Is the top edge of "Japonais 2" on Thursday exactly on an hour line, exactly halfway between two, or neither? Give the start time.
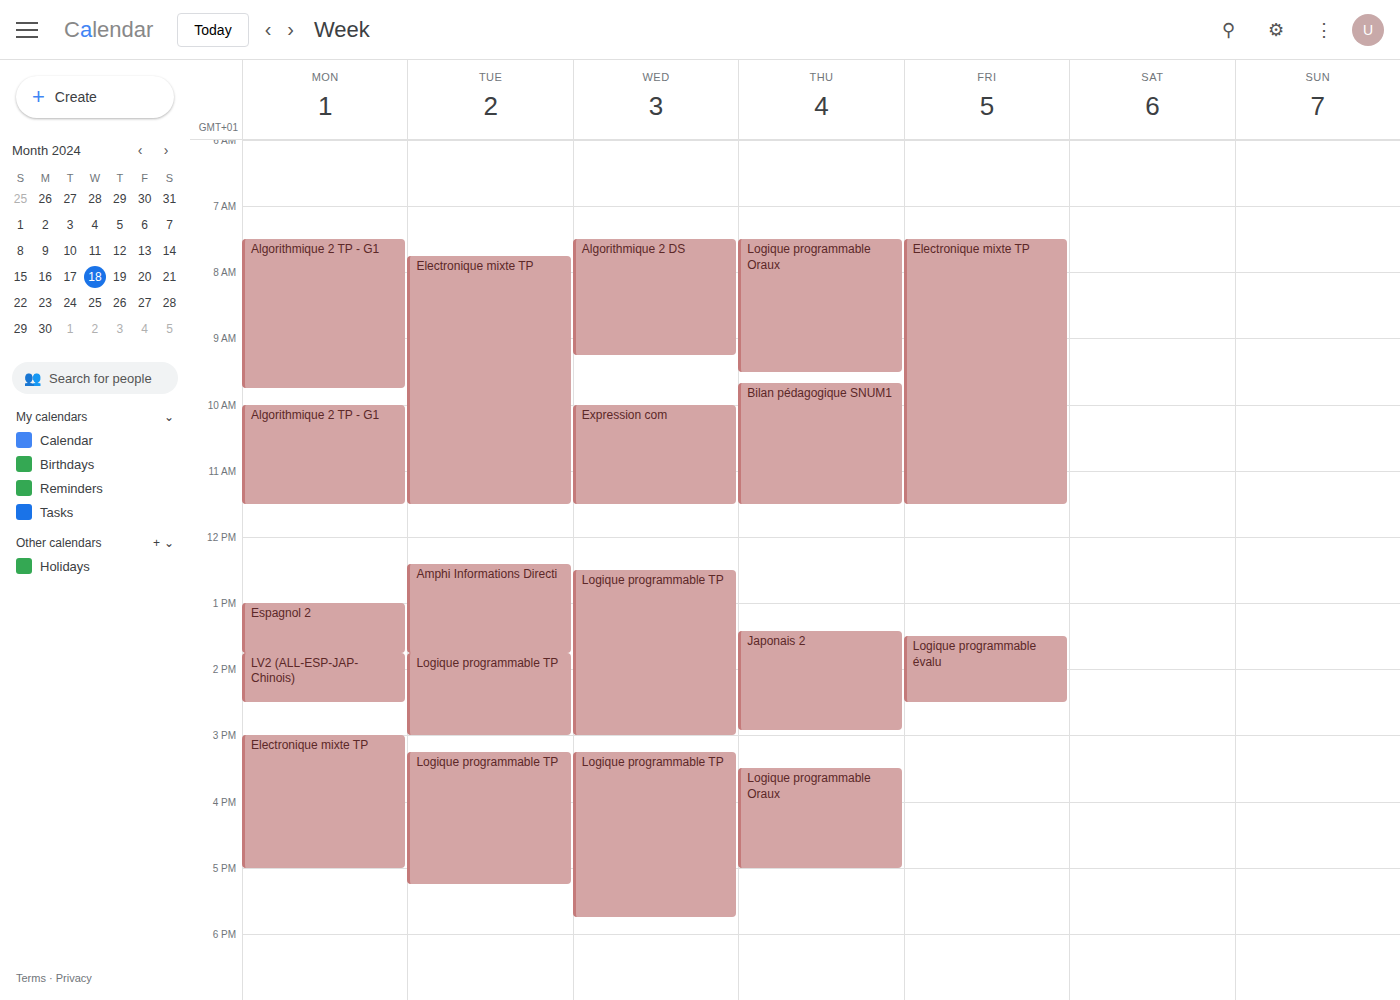
1:25 PM -- neither: 25 minutes below the 1 PM line and 35 minutes above the 2 PM line.